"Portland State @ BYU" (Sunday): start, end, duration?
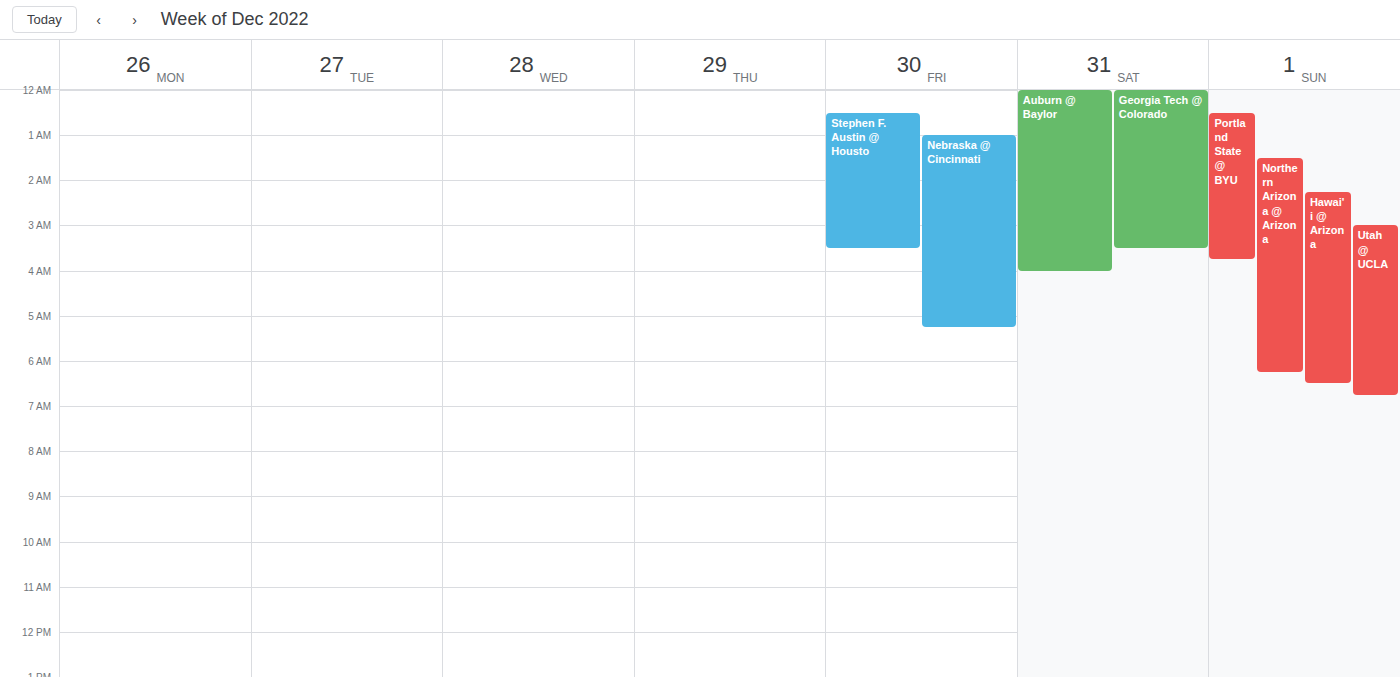
00:30 to 03:45, 3 hours 15 minutes